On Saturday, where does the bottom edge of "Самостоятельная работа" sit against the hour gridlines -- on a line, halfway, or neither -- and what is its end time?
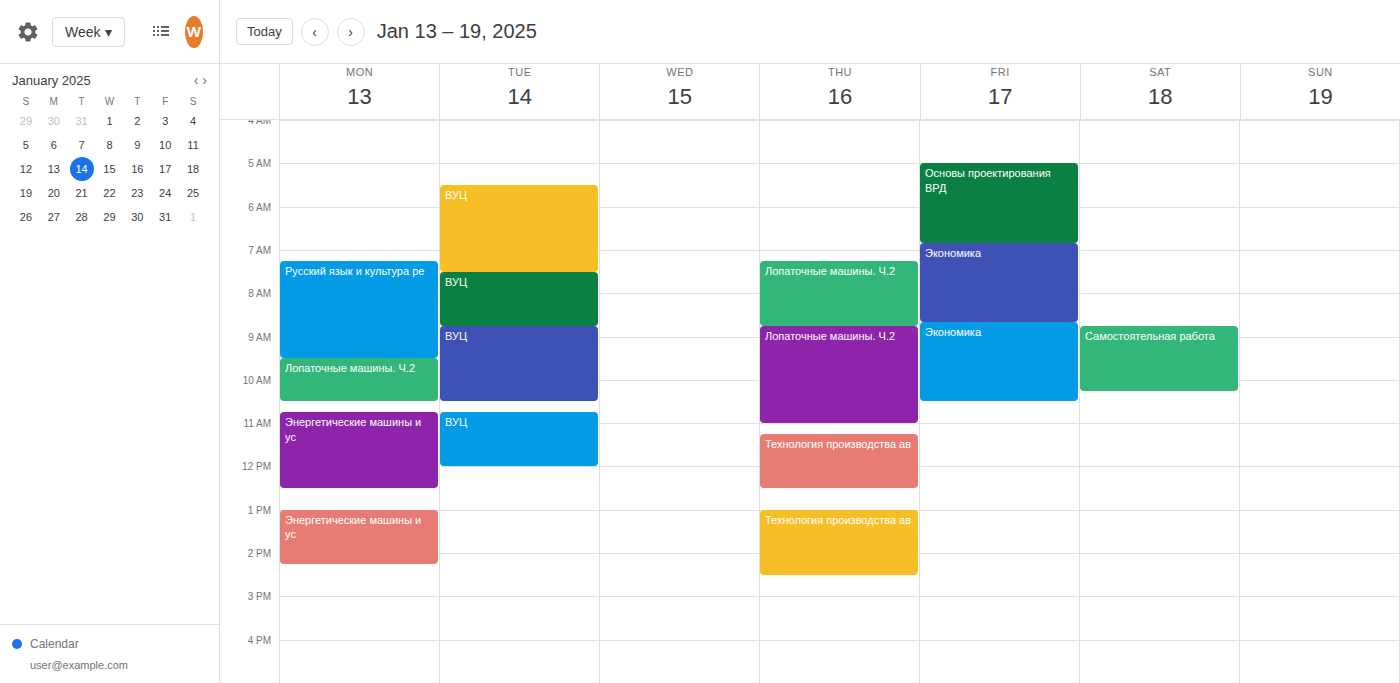
10:15 AM -- neither: a quarter of the way from the 10 AM line to the 11 AM line.